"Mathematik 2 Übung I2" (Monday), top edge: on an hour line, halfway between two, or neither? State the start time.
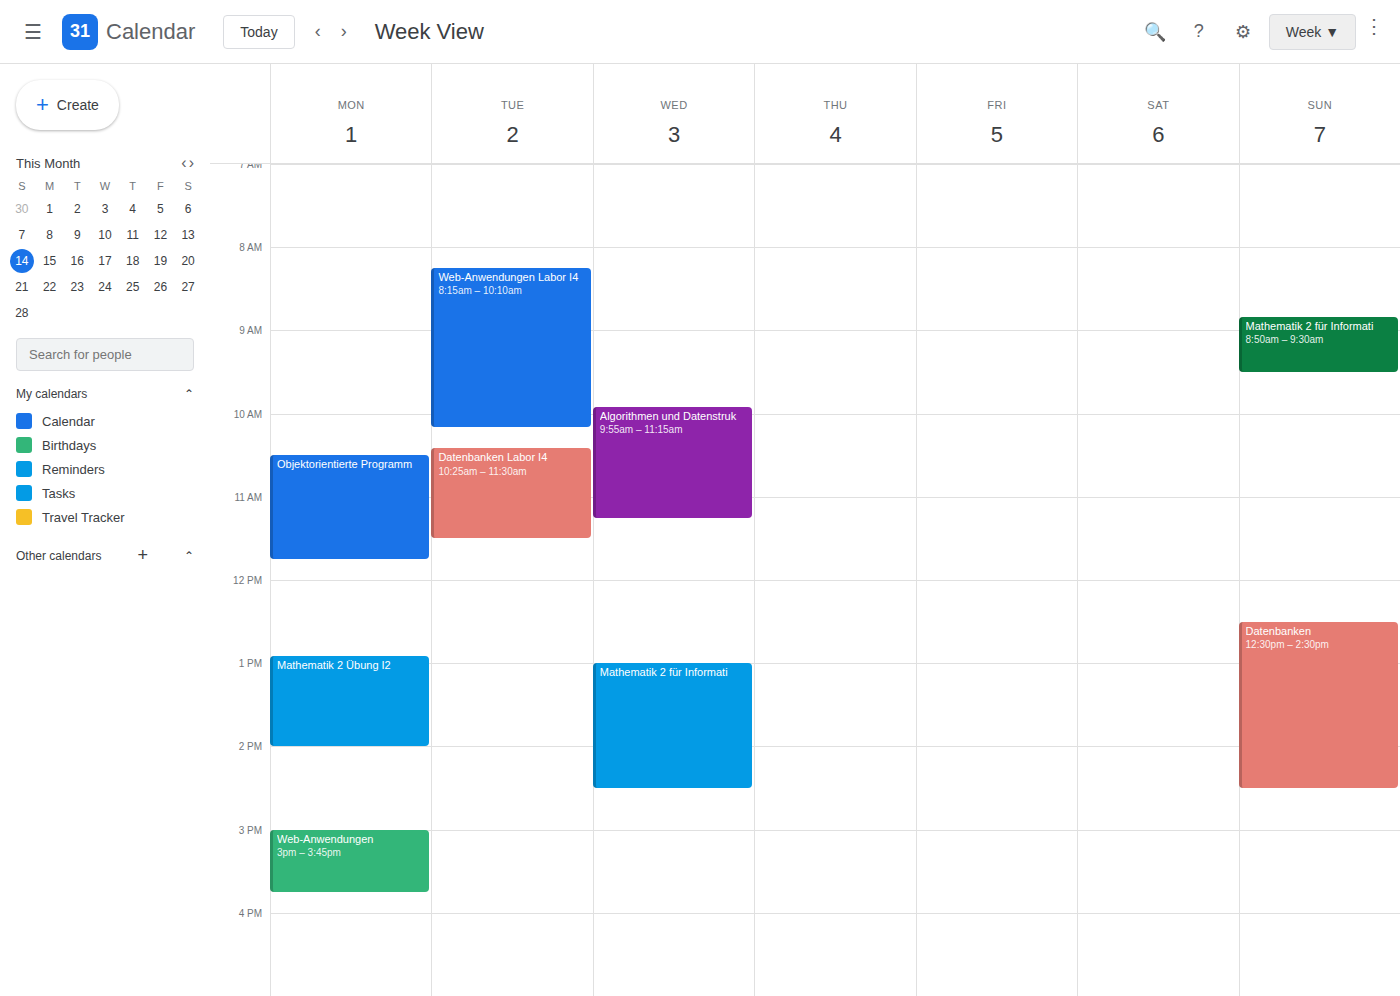
12:55 PM -- neither: 55 minutes below the 12 PM line and 5 minutes above the 1 PM line.